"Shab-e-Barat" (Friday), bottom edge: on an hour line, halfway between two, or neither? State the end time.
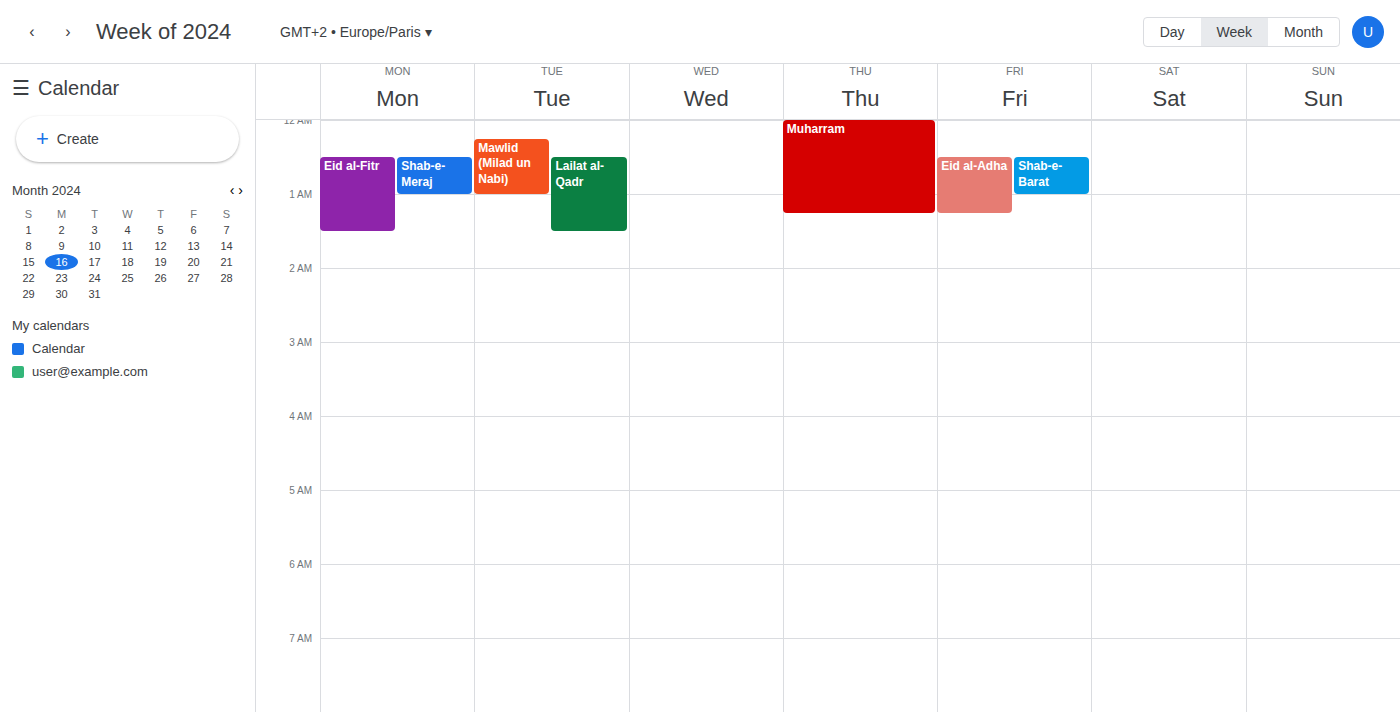
1:00 AM -- exactly on the 1 AM line.